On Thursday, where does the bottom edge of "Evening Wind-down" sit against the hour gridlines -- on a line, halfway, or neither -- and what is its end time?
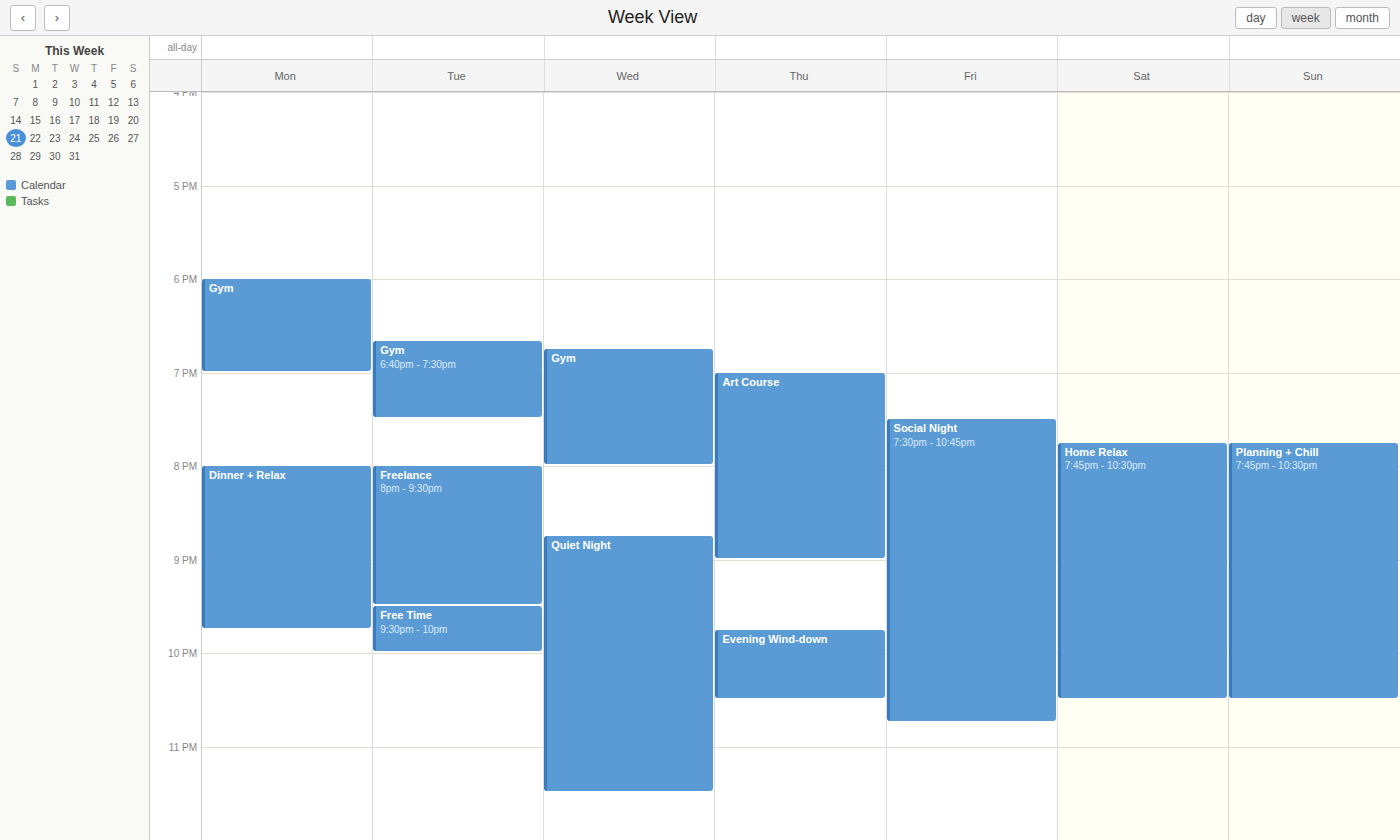
22:30 -- halfway between the 22:00 and 23:00 lines.